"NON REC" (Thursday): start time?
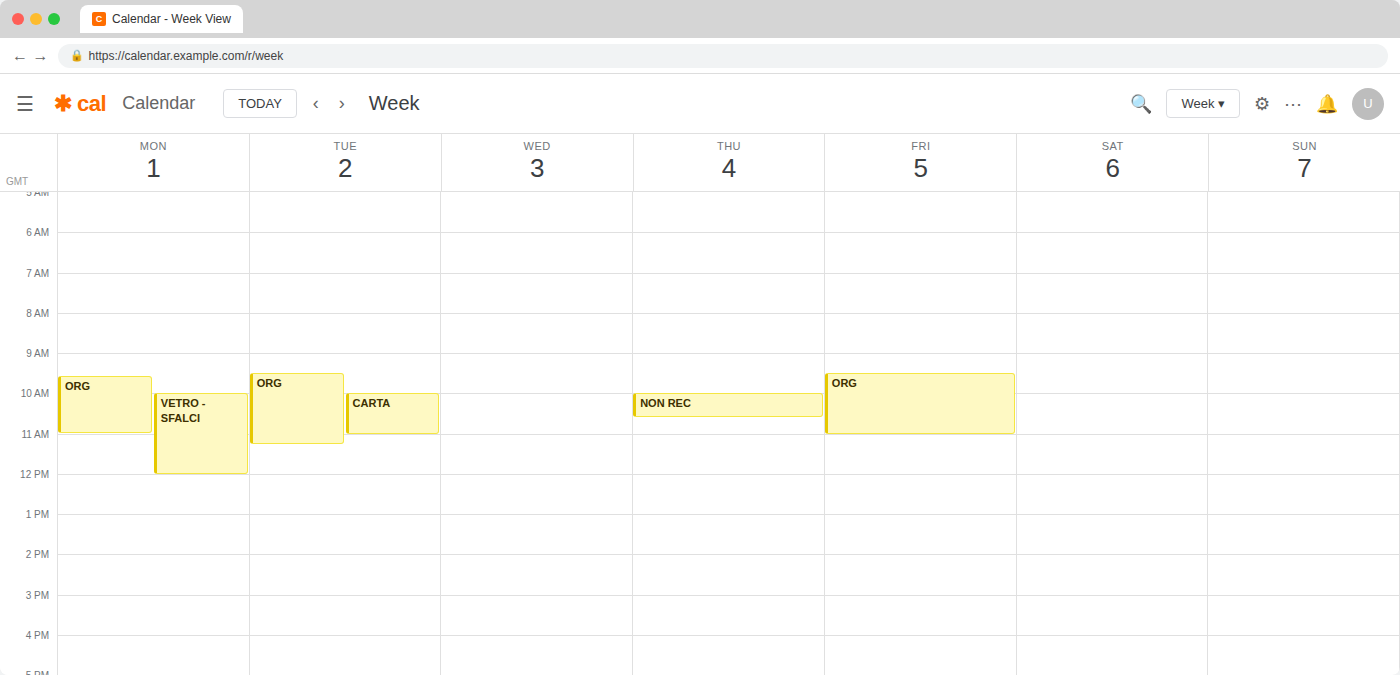
10:00 AM